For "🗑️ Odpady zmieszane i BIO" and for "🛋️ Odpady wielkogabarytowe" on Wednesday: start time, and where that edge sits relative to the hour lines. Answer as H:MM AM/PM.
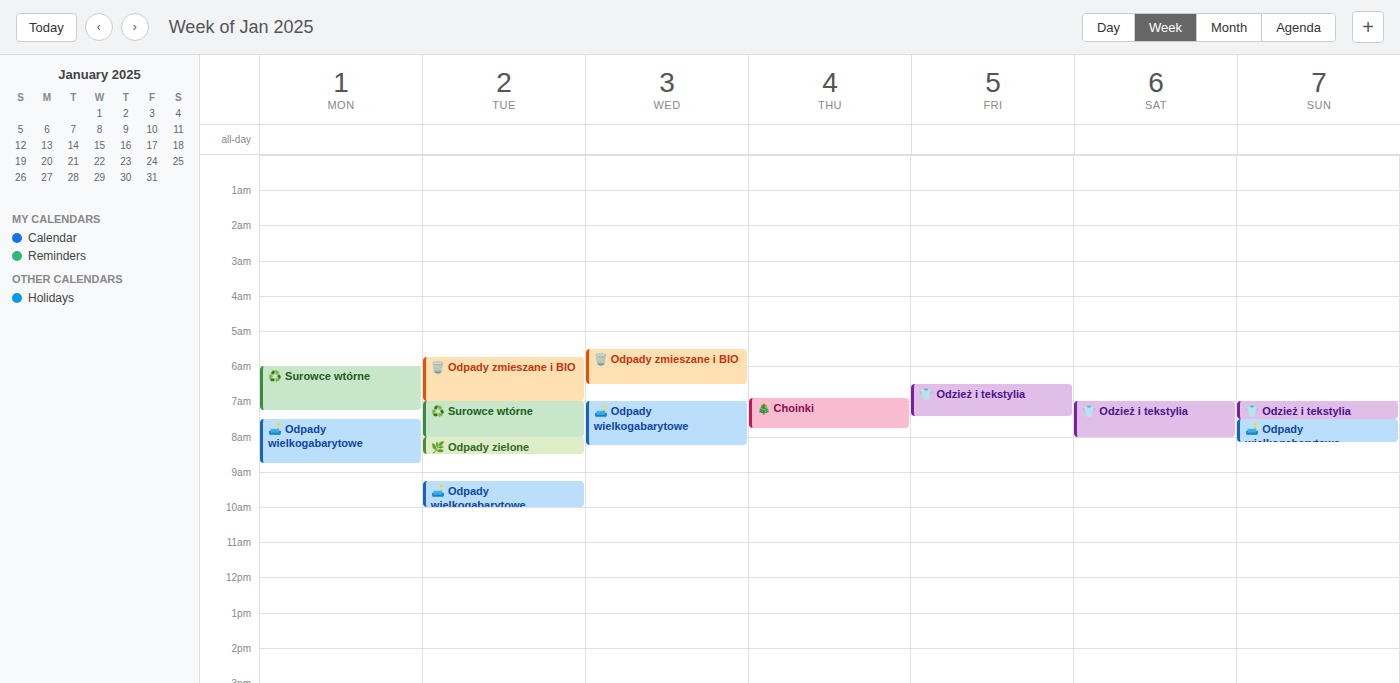
"🗑️ Odpady zmieszane i BIO": 5:30 AM, halfway between the 5 AM and 6 AM lines. "🛋️ Odpady wielkogabarytowe": 7:00 AM, exactly on the 7 AM line.